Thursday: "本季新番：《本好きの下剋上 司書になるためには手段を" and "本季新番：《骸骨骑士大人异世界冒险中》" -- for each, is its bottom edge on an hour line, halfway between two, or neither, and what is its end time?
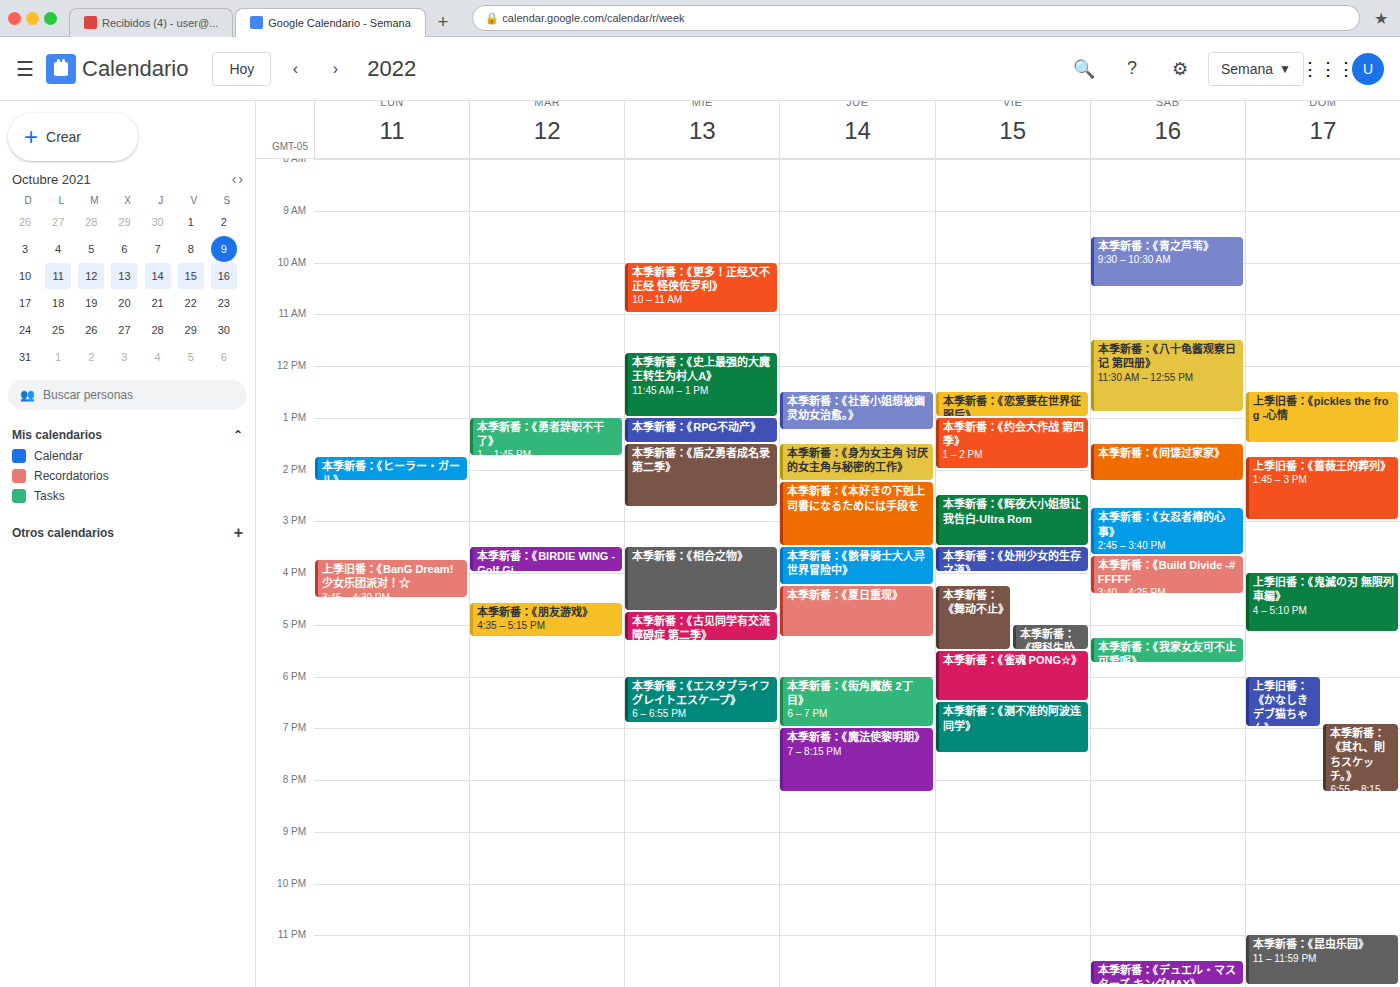
"本季新番：《本好きの下剋上 司書になるためには手段を": 3:30 PM, halfway between the 3 PM and 4 PM lines. "本季新番：《骸骨骑士大人异世界冒险中》": 4:15 PM, neither: a quarter of the way from the 4 PM line to the 5 PM line.